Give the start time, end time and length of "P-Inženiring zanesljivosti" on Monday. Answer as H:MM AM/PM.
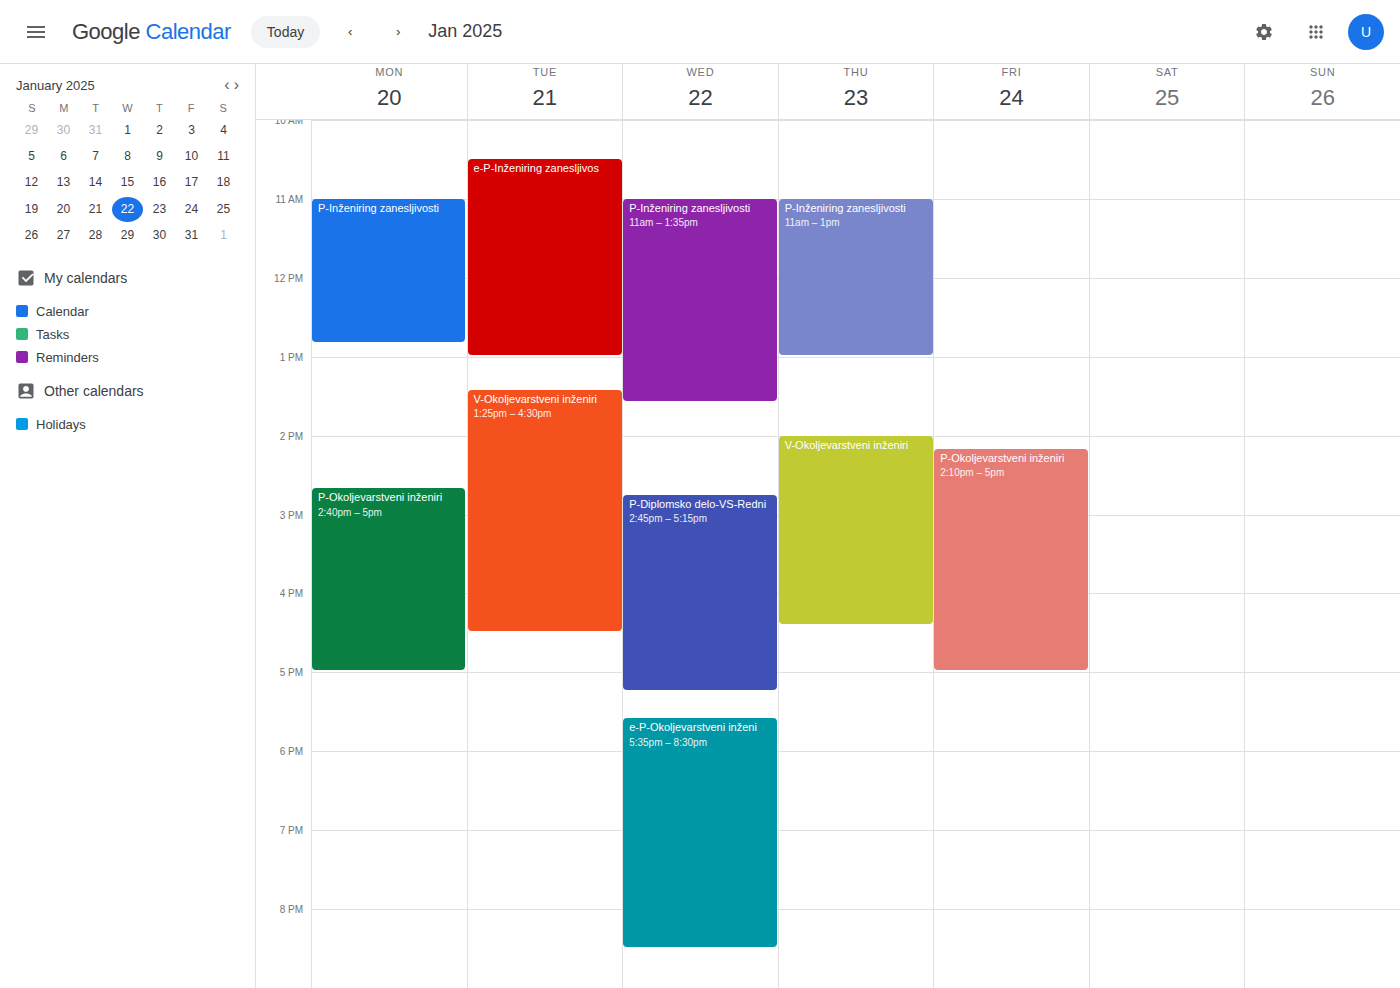
11:00 AM to 12:50 PM, 1 hour 50 minutes